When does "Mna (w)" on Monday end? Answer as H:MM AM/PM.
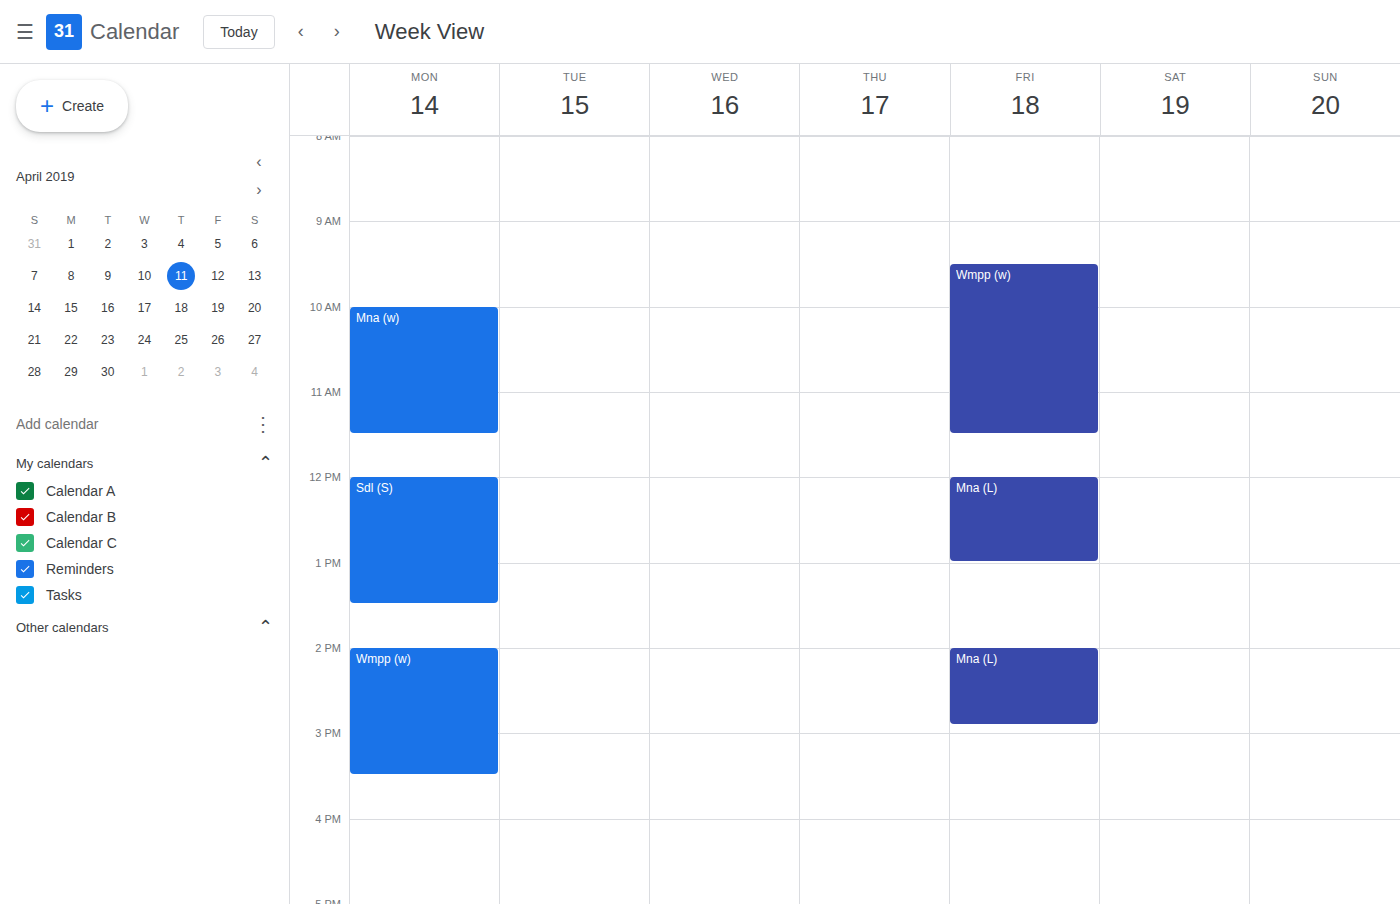
11:30 AM